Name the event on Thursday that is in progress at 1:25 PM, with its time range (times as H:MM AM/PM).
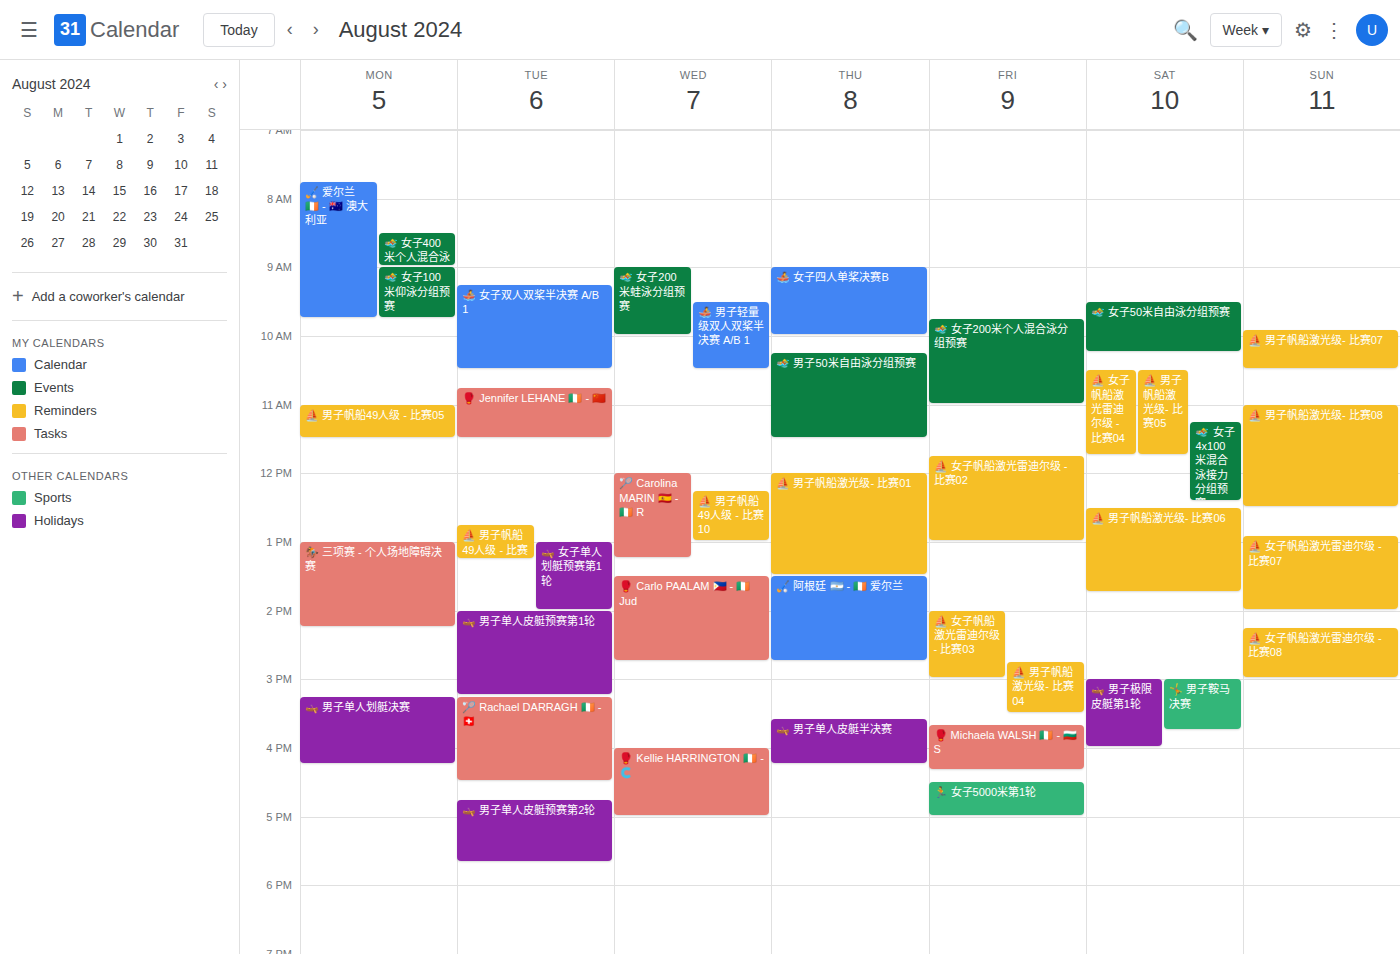
"⛵ 男子帆船激光级- 比赛01", 12:00 PM to 1:30 PM